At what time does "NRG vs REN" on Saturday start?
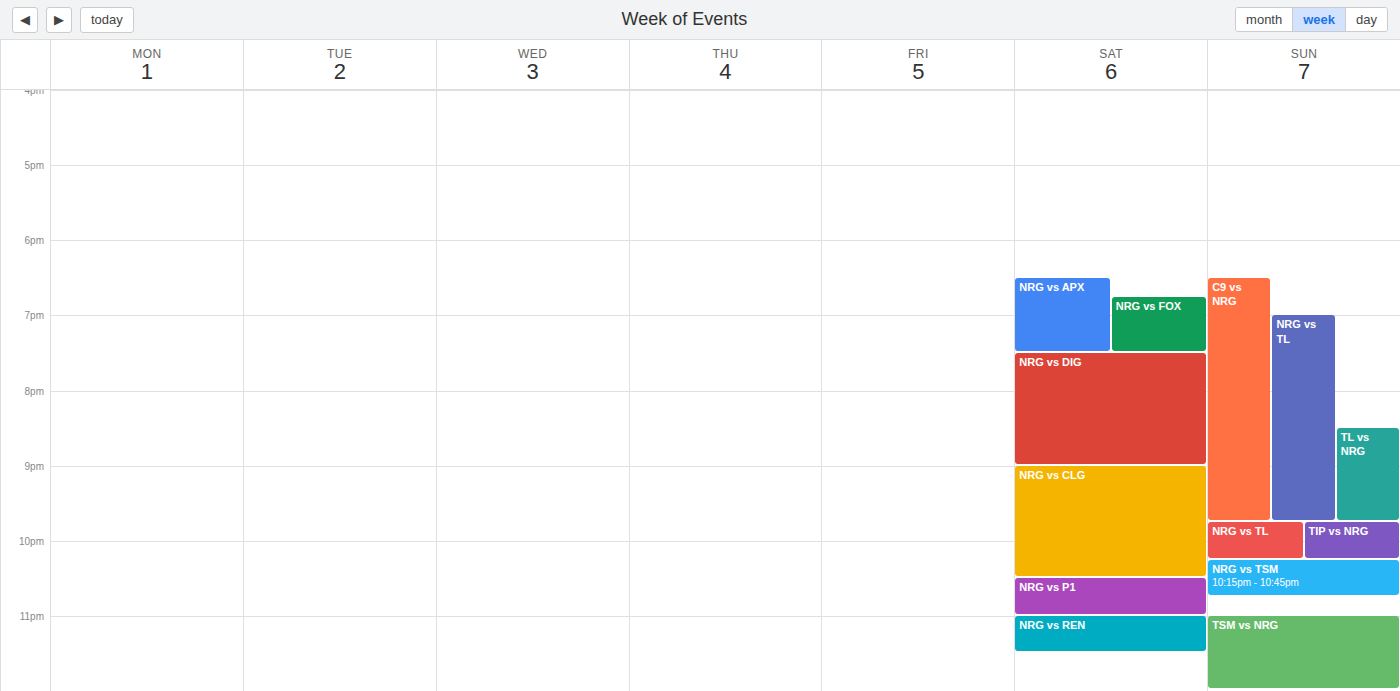
11:00 PM